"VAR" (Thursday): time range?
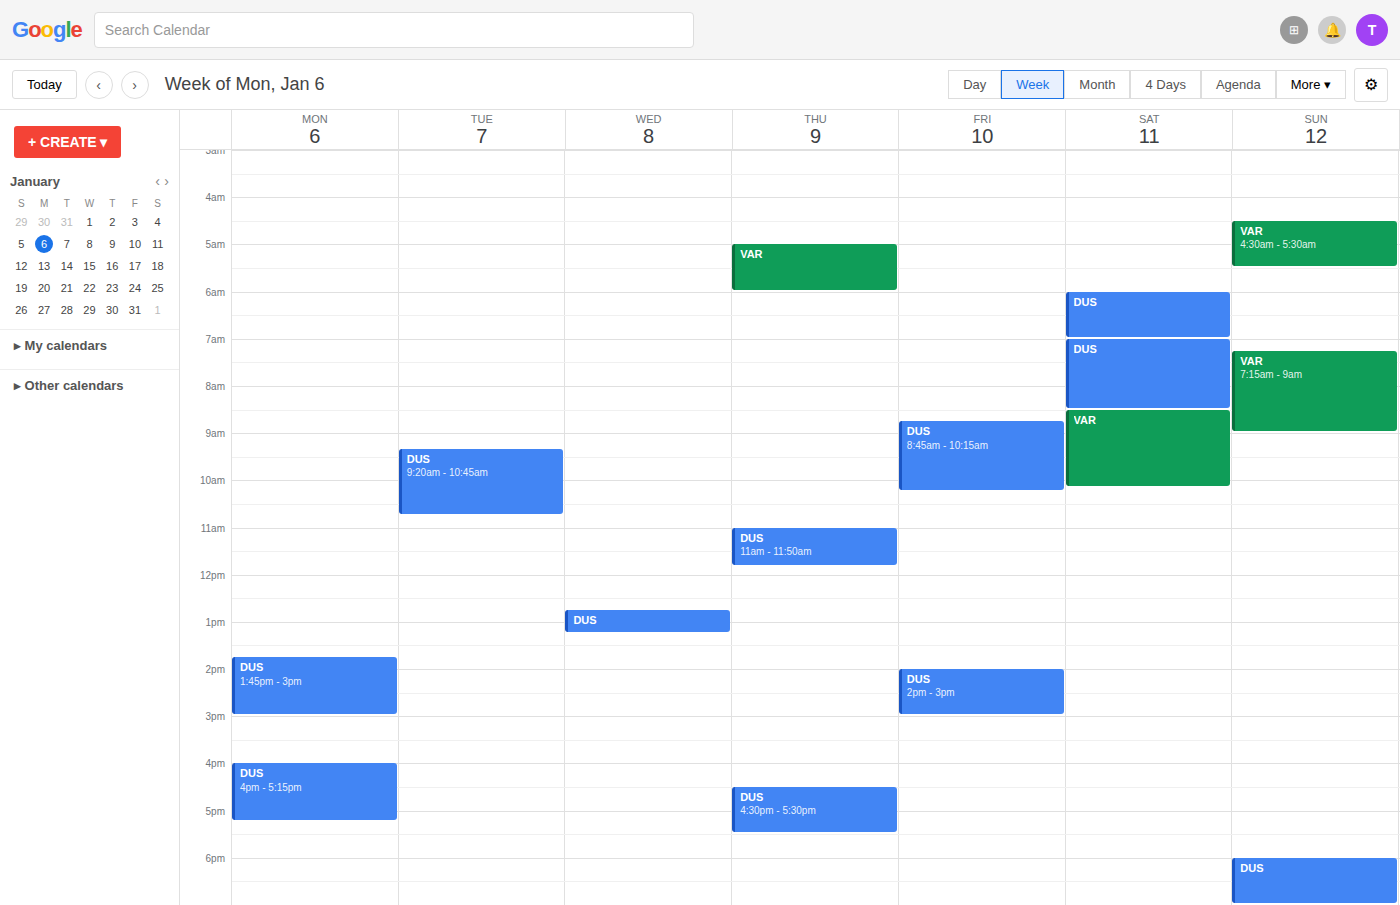
05:00 to 06:00